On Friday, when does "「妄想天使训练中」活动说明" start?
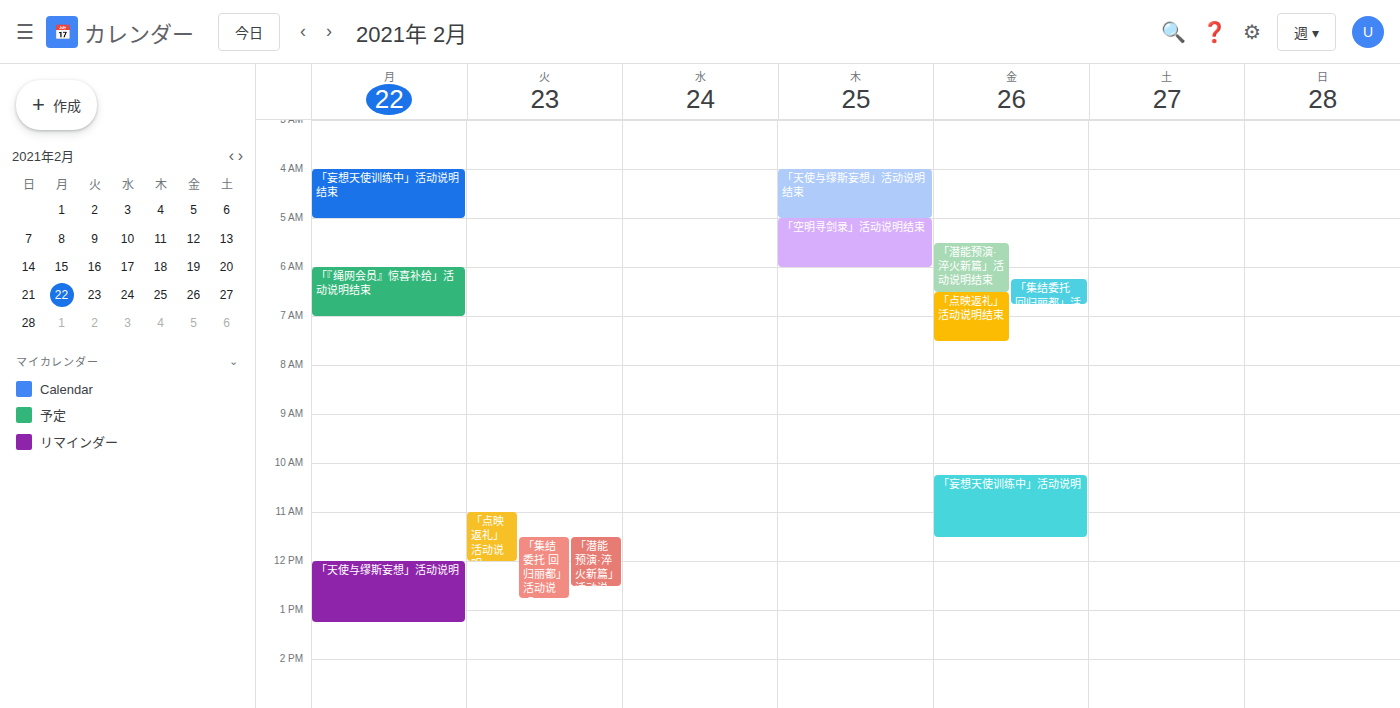
10:15 AM